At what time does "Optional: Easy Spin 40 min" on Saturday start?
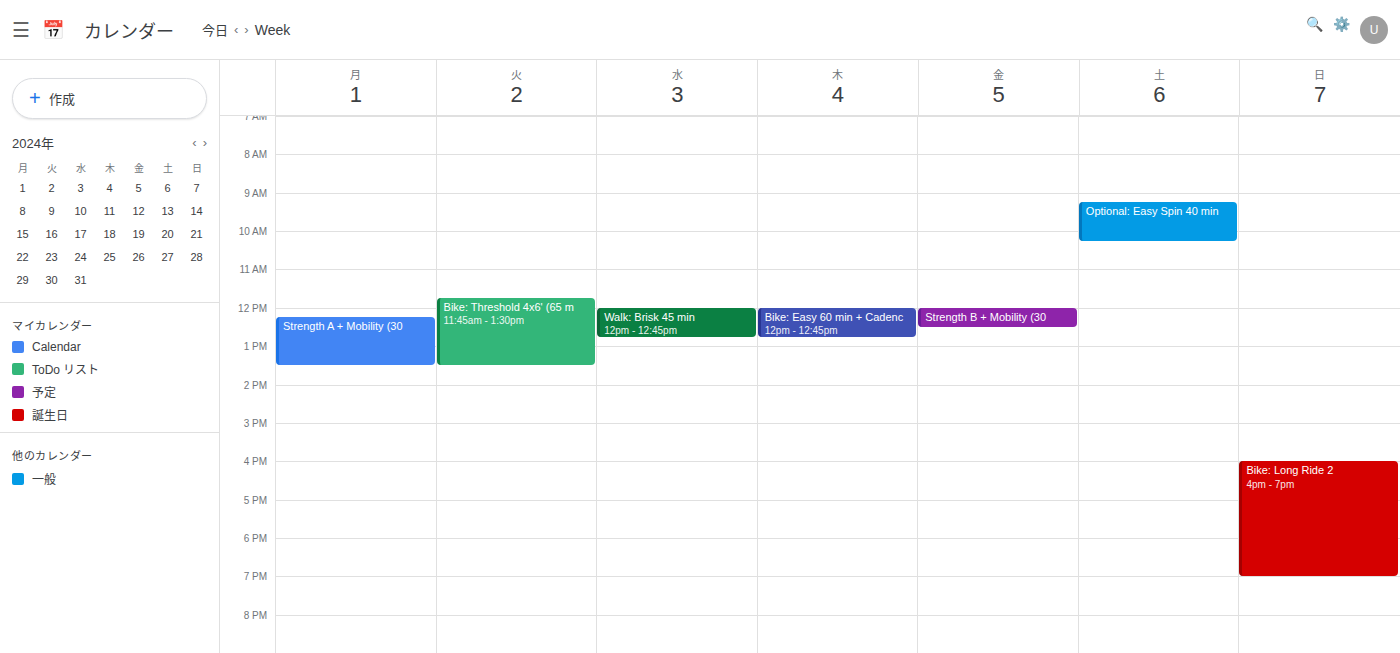
9:15 AM